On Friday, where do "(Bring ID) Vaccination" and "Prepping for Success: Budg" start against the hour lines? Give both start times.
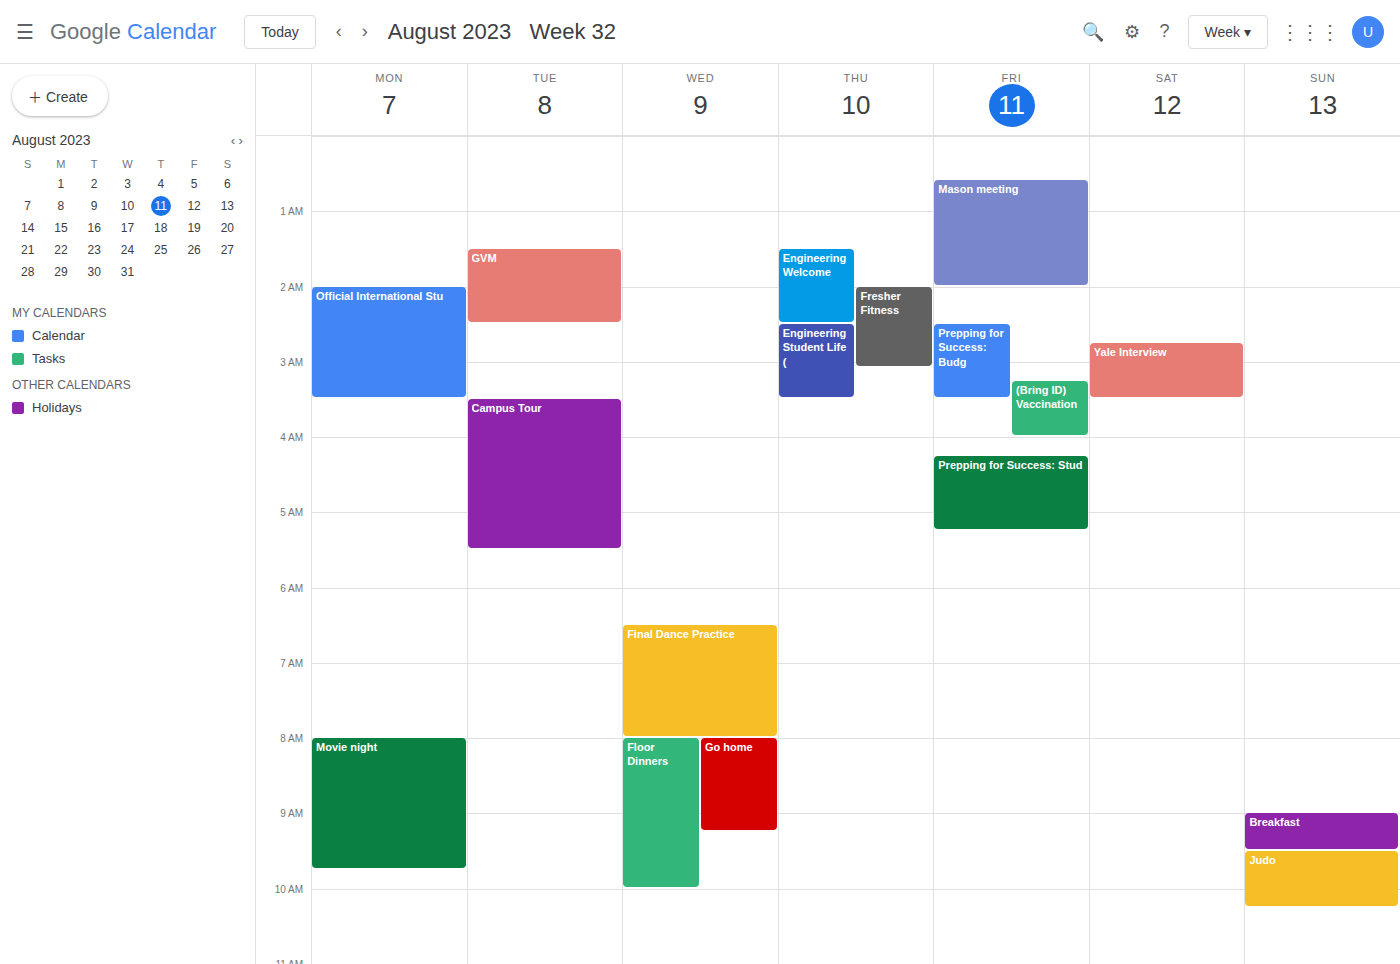
"(Bring ID) Vaccination": 3:15 AM, neither: a quarter of the way from the 3 AM line to the 4 AM line. "Prepping for Success: Budg": 2:30 AM, halfway between the 2 AM and 3 AM lines.